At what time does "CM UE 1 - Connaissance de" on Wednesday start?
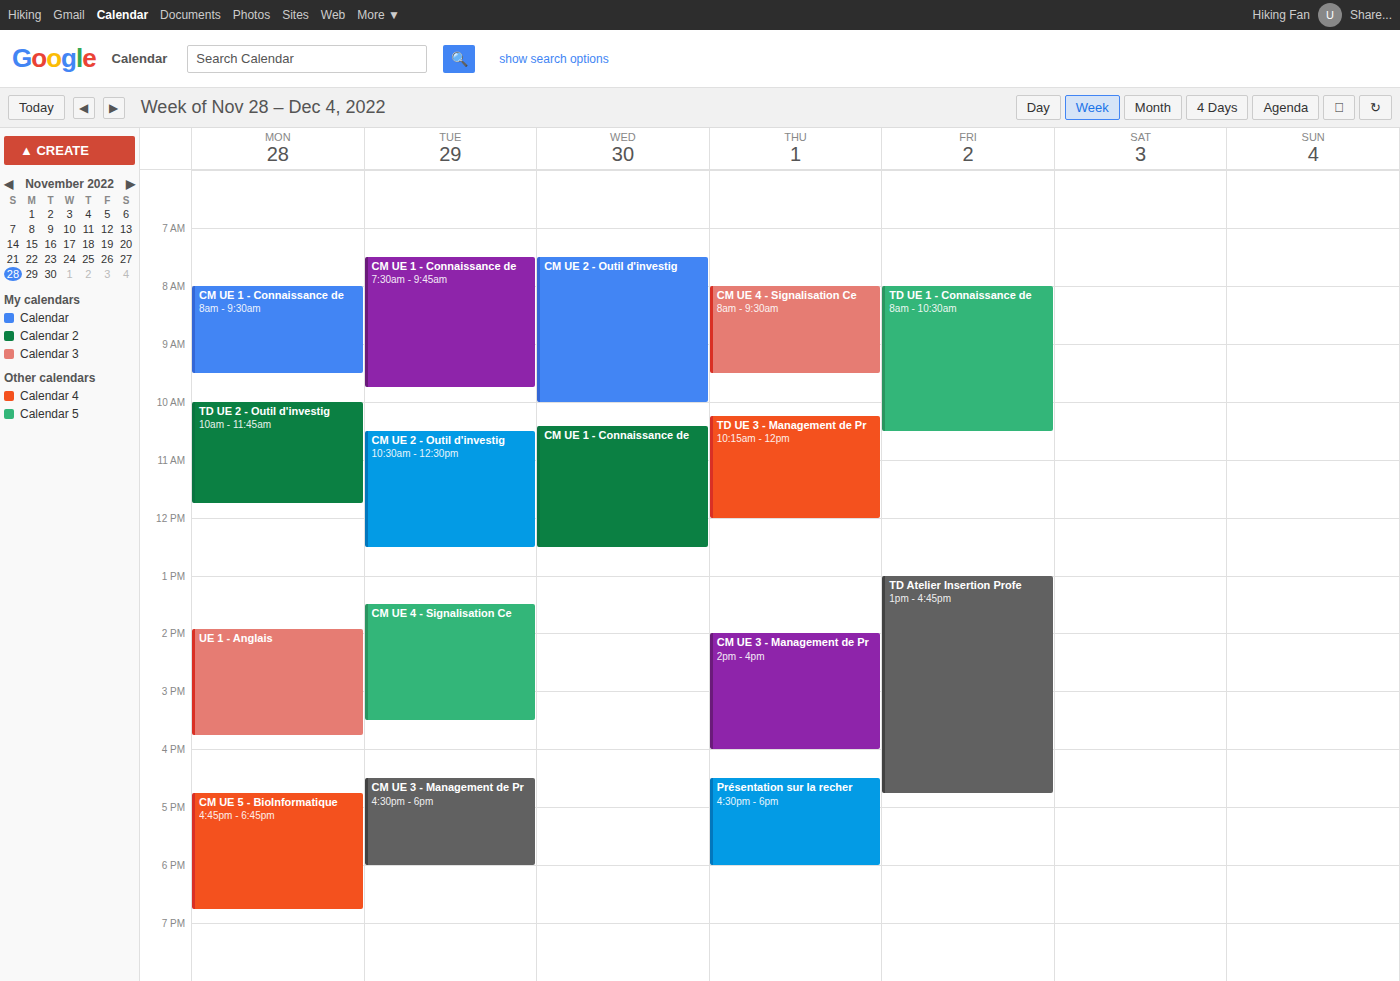
10:25 AM